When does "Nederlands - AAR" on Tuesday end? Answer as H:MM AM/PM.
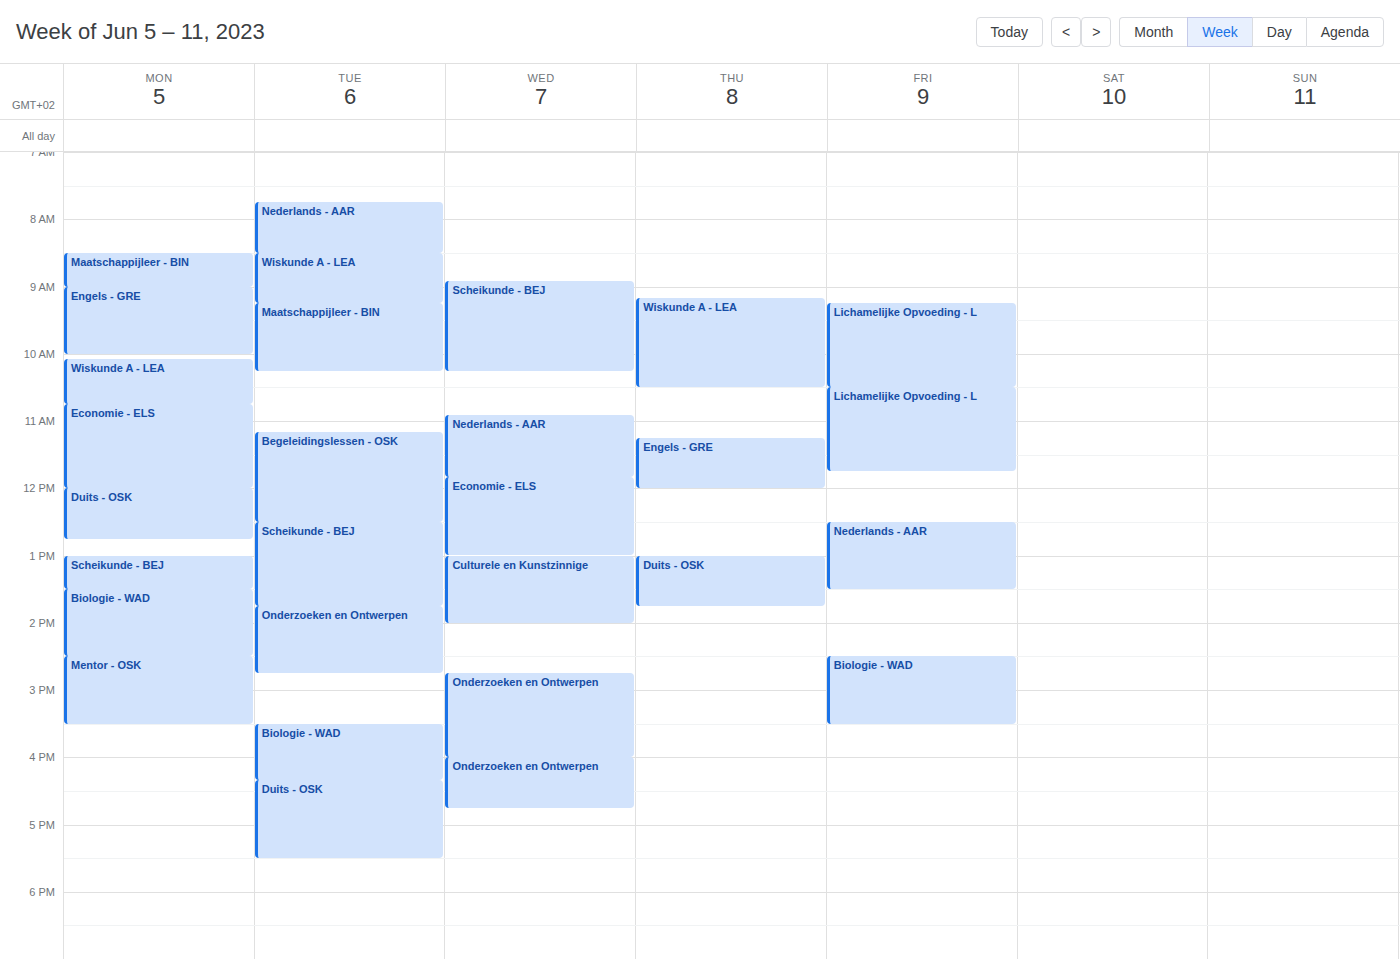
8:30 AM